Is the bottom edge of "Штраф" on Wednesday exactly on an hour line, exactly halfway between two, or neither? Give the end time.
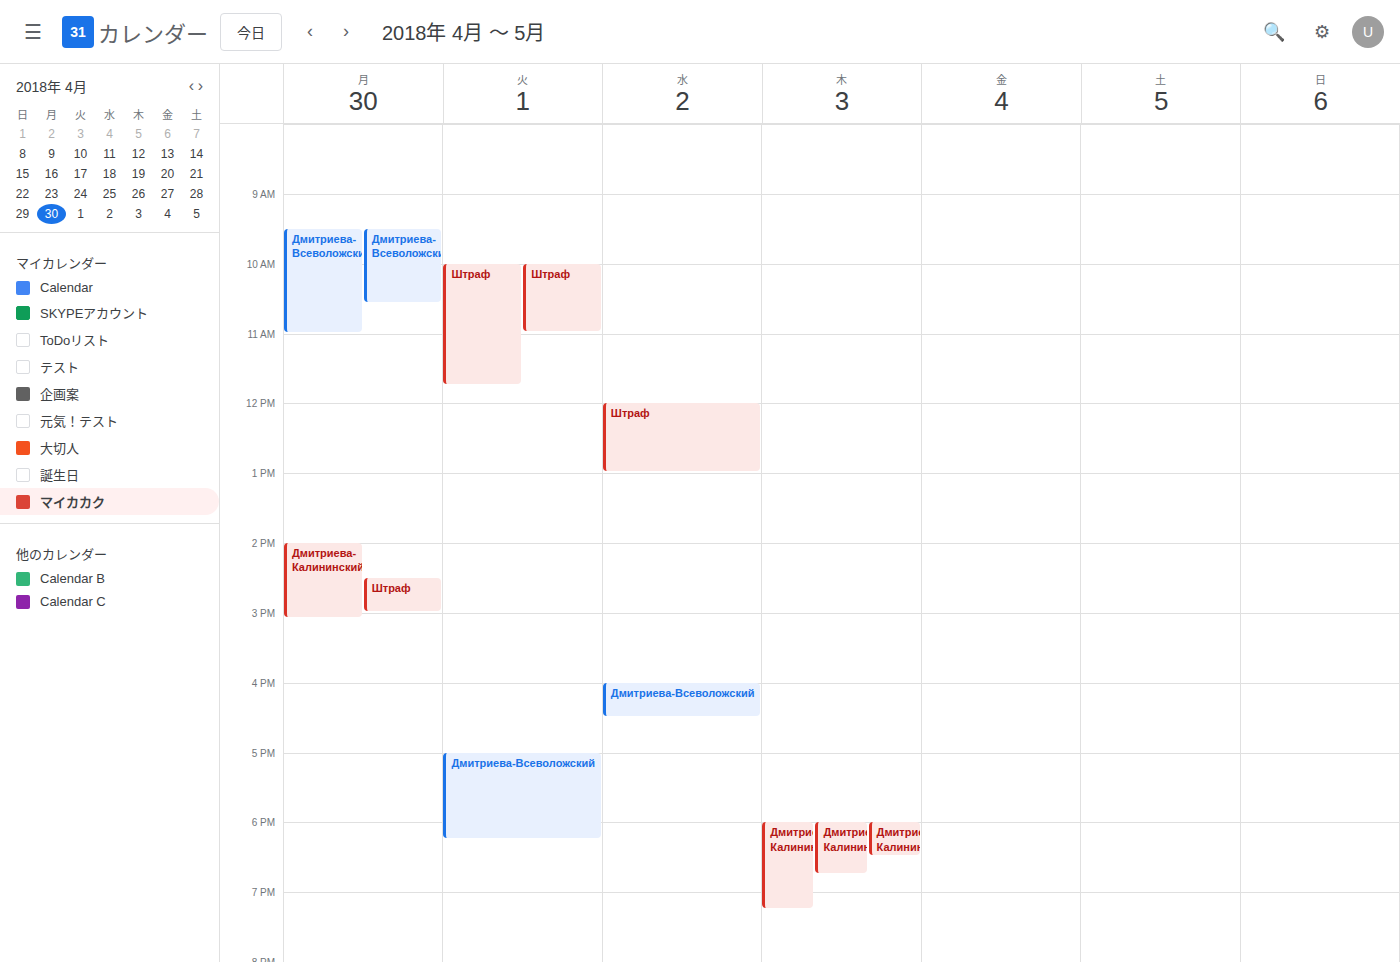
1:00 PM -- exactly on the 1 PM line.